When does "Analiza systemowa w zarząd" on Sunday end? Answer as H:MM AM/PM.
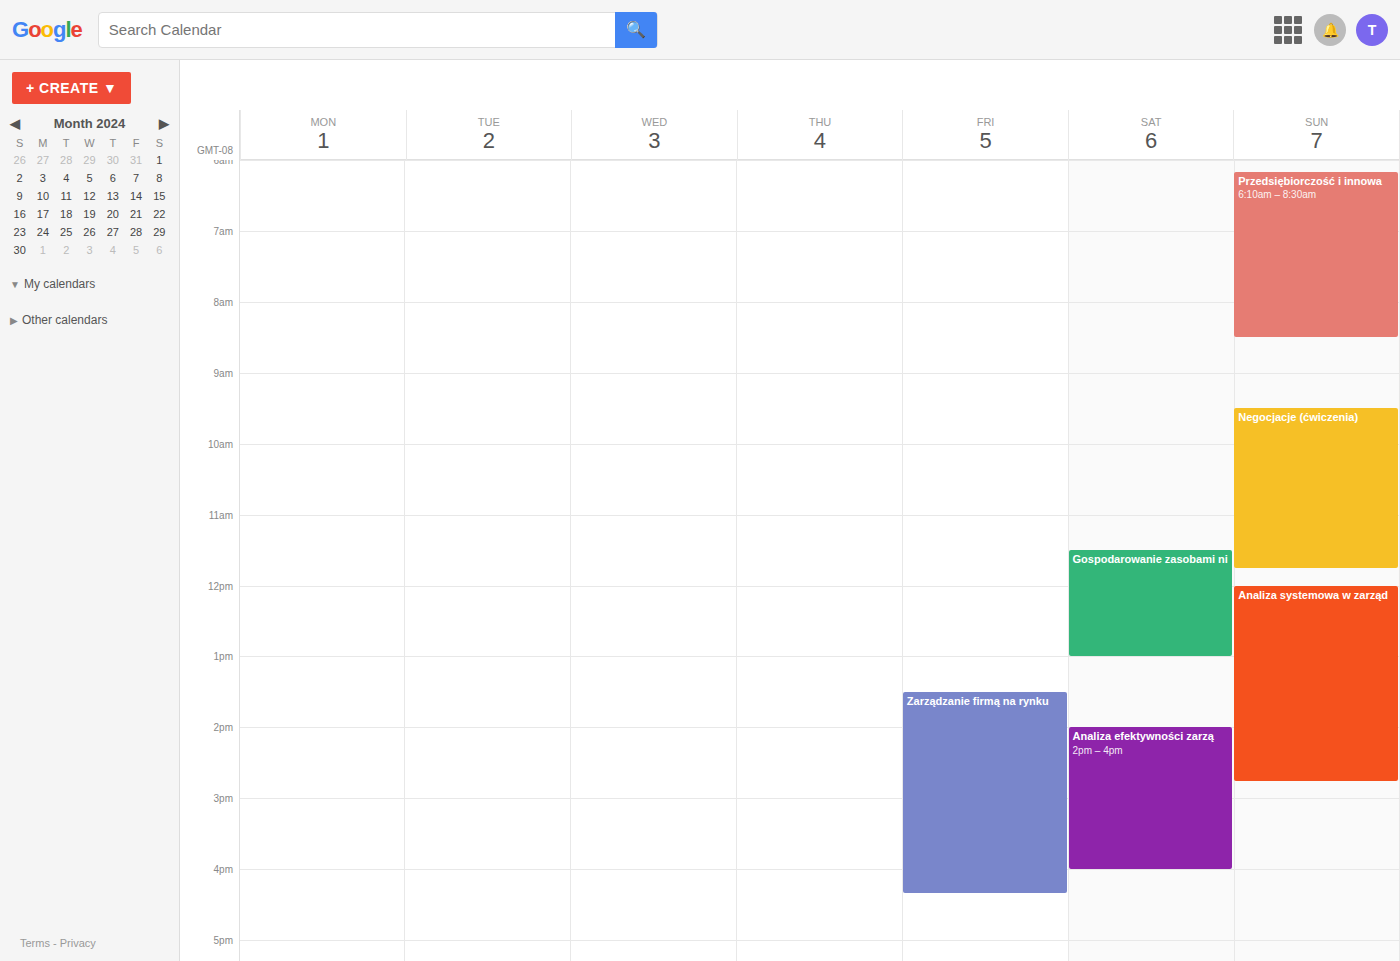
2:45 PM